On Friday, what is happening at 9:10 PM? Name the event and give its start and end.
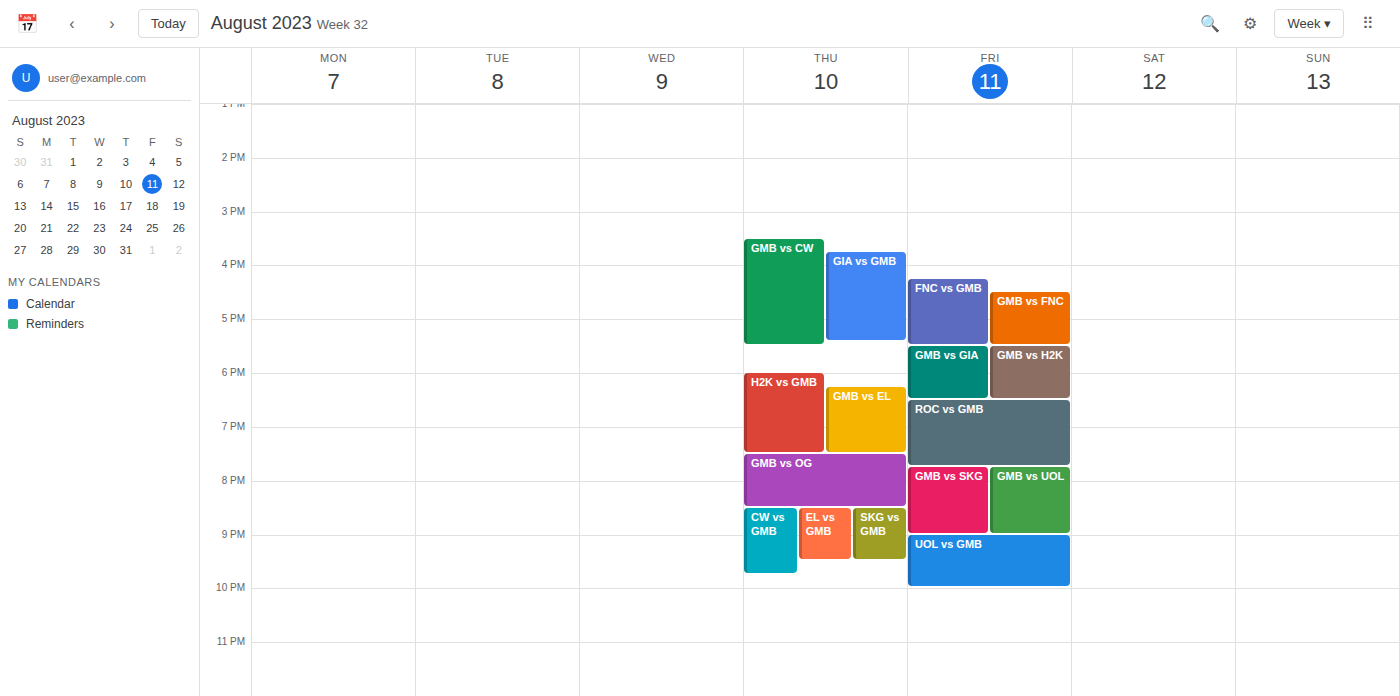
"UOL vs GMB", 9:00 PM to 10:00 PM